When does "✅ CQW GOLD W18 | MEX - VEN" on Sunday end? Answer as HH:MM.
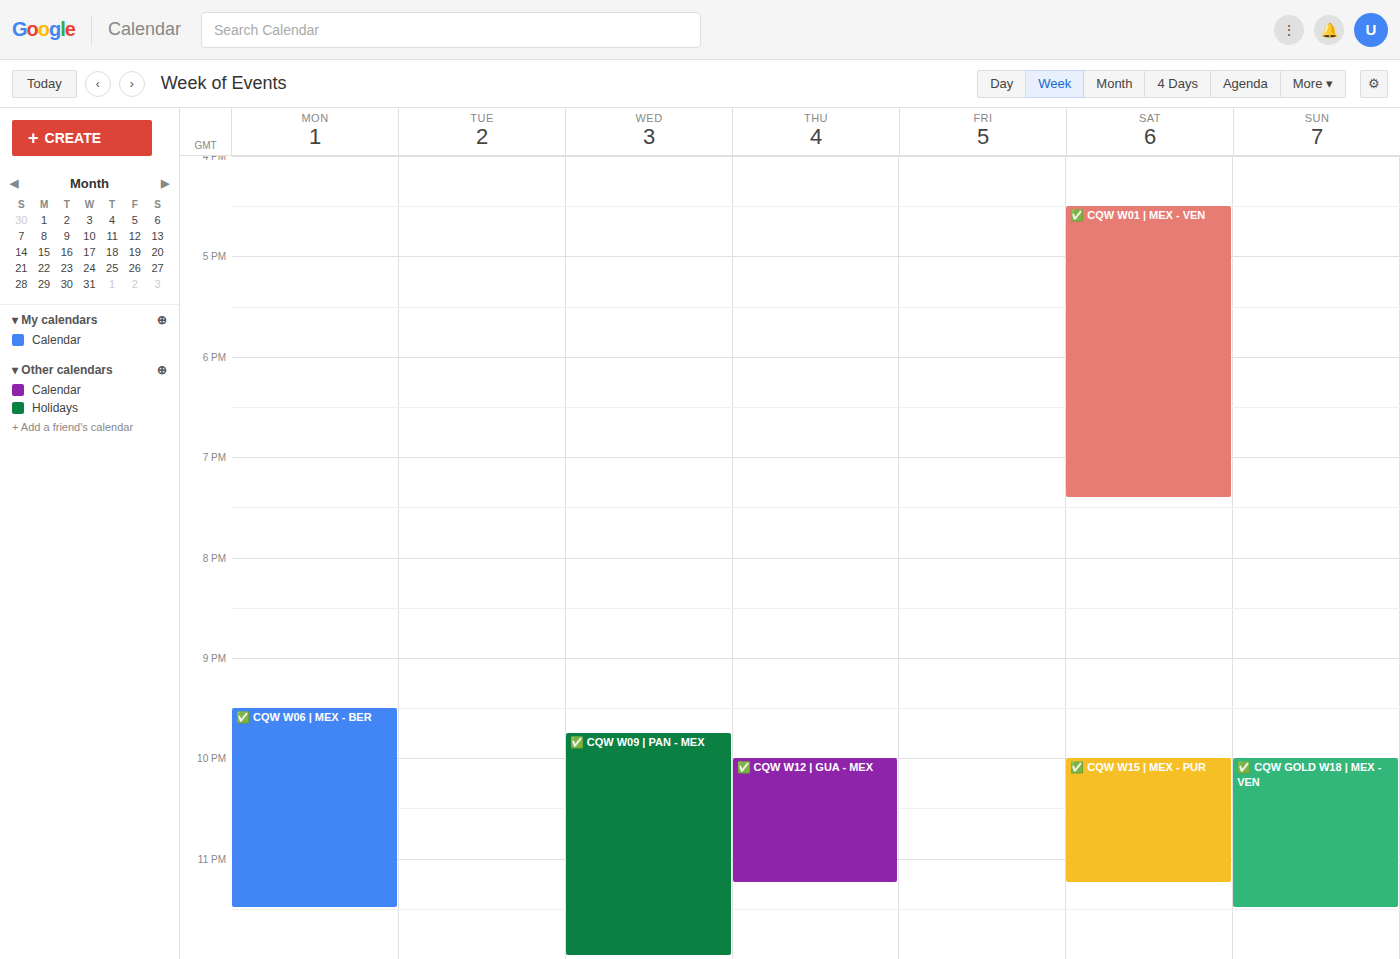
23:30